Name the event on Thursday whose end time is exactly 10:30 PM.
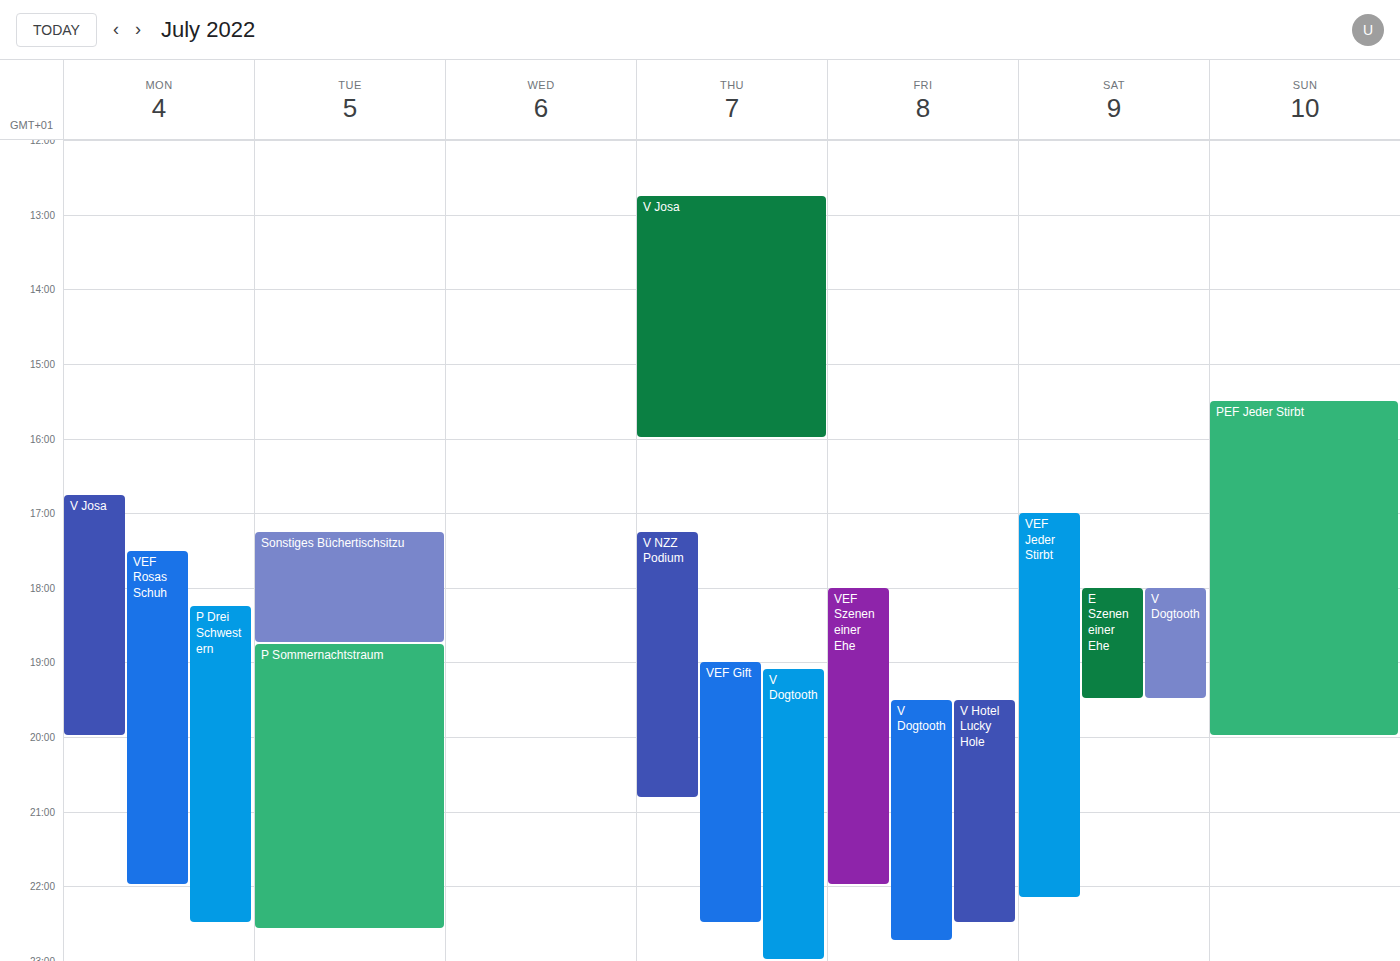
"VEF Gift"